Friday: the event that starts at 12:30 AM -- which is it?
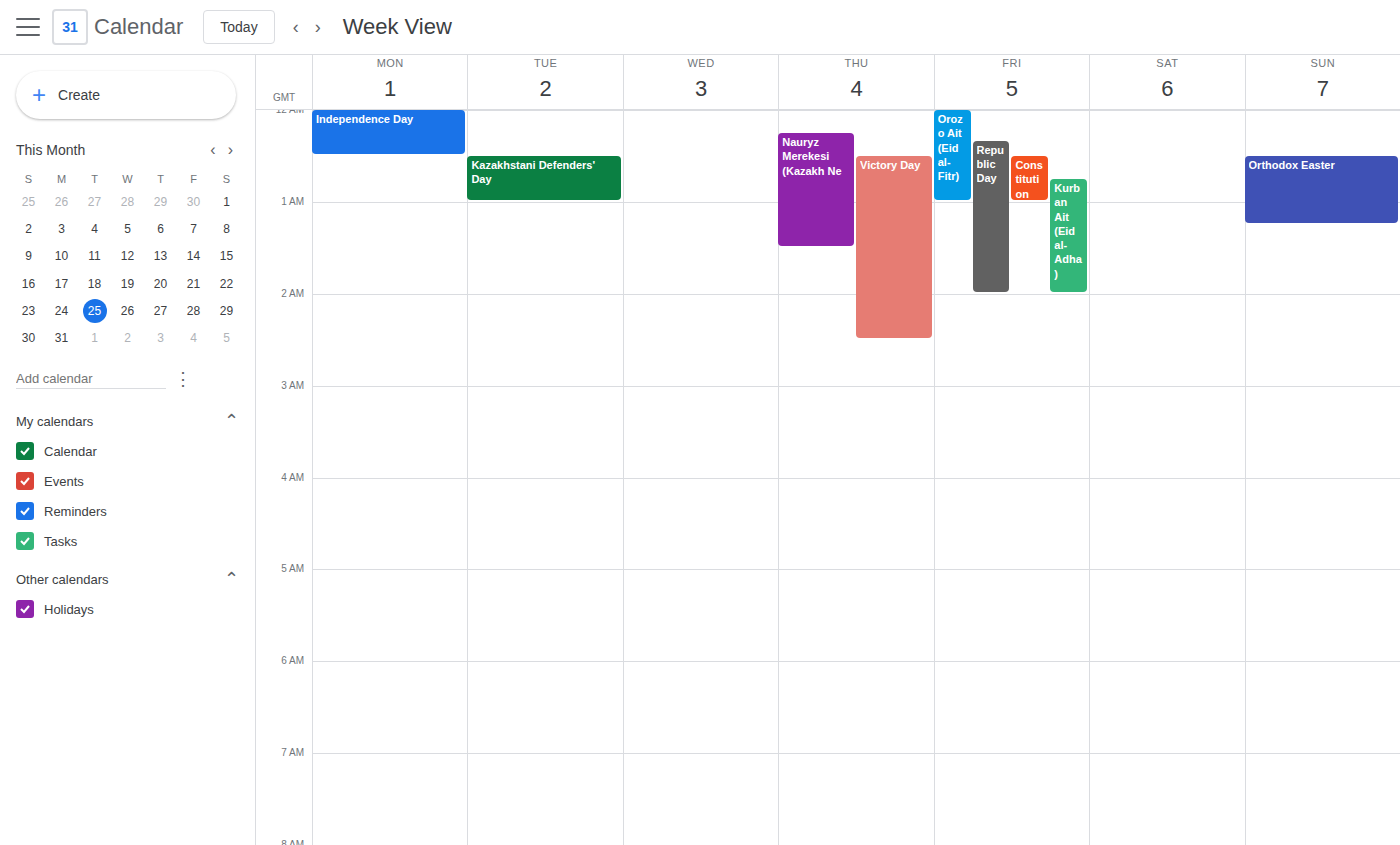
"Constitution Day"